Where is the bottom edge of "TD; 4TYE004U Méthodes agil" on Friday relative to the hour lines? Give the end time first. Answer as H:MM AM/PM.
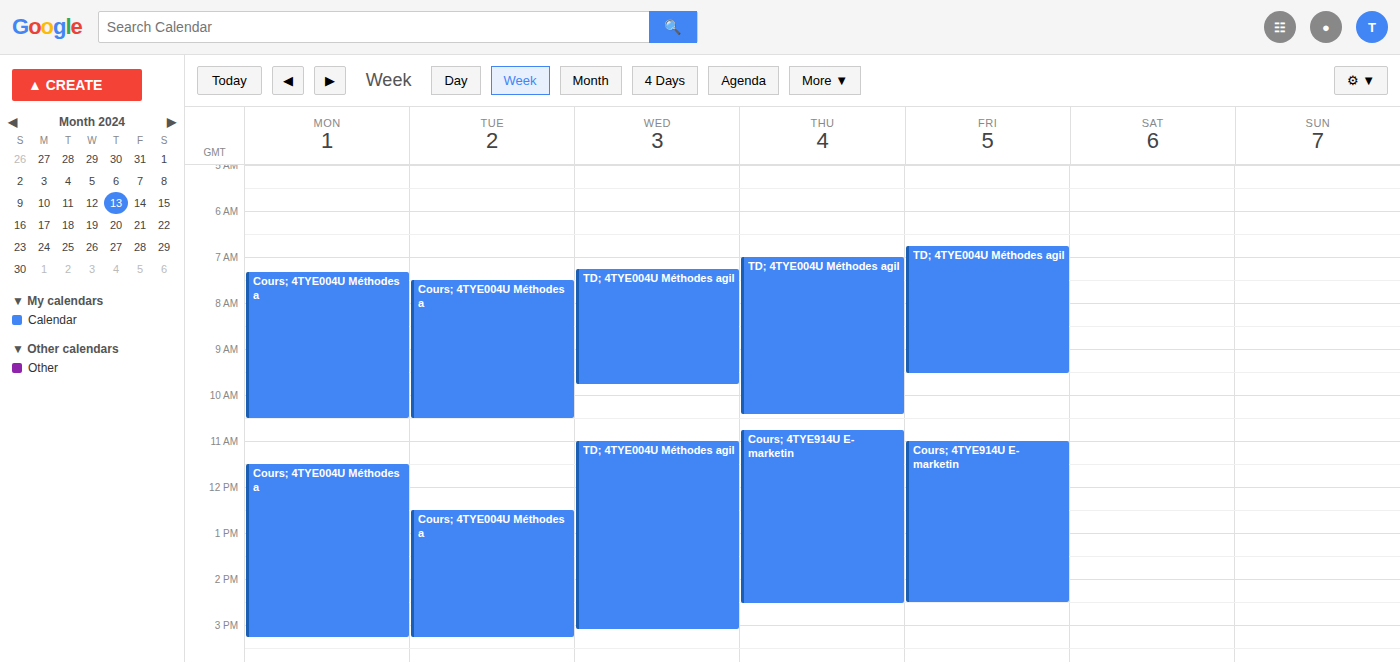
9:30 AM -- halfway between the 9 AM and 10 AM lines.